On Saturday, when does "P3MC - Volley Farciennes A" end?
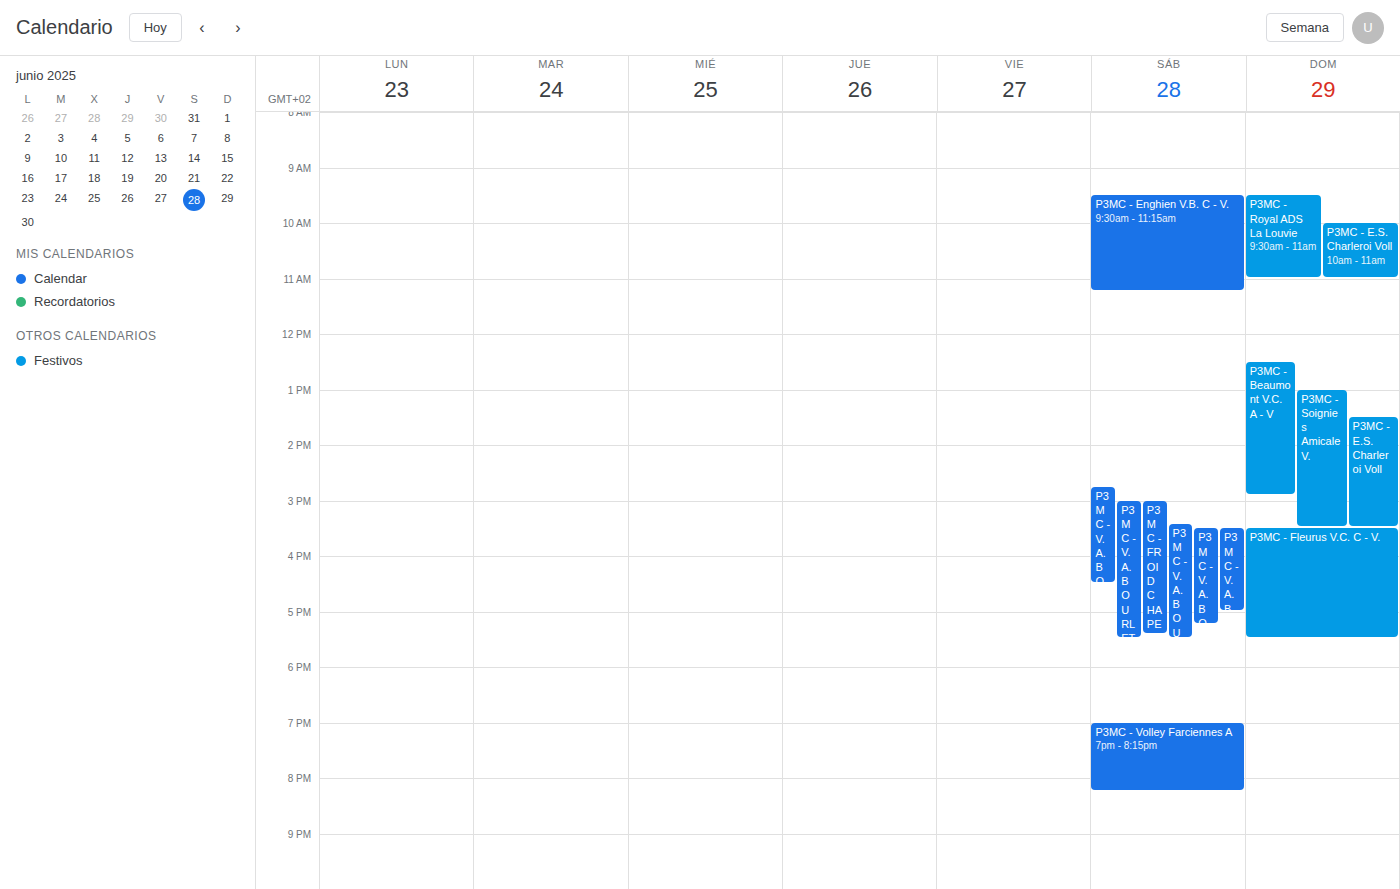
20:15